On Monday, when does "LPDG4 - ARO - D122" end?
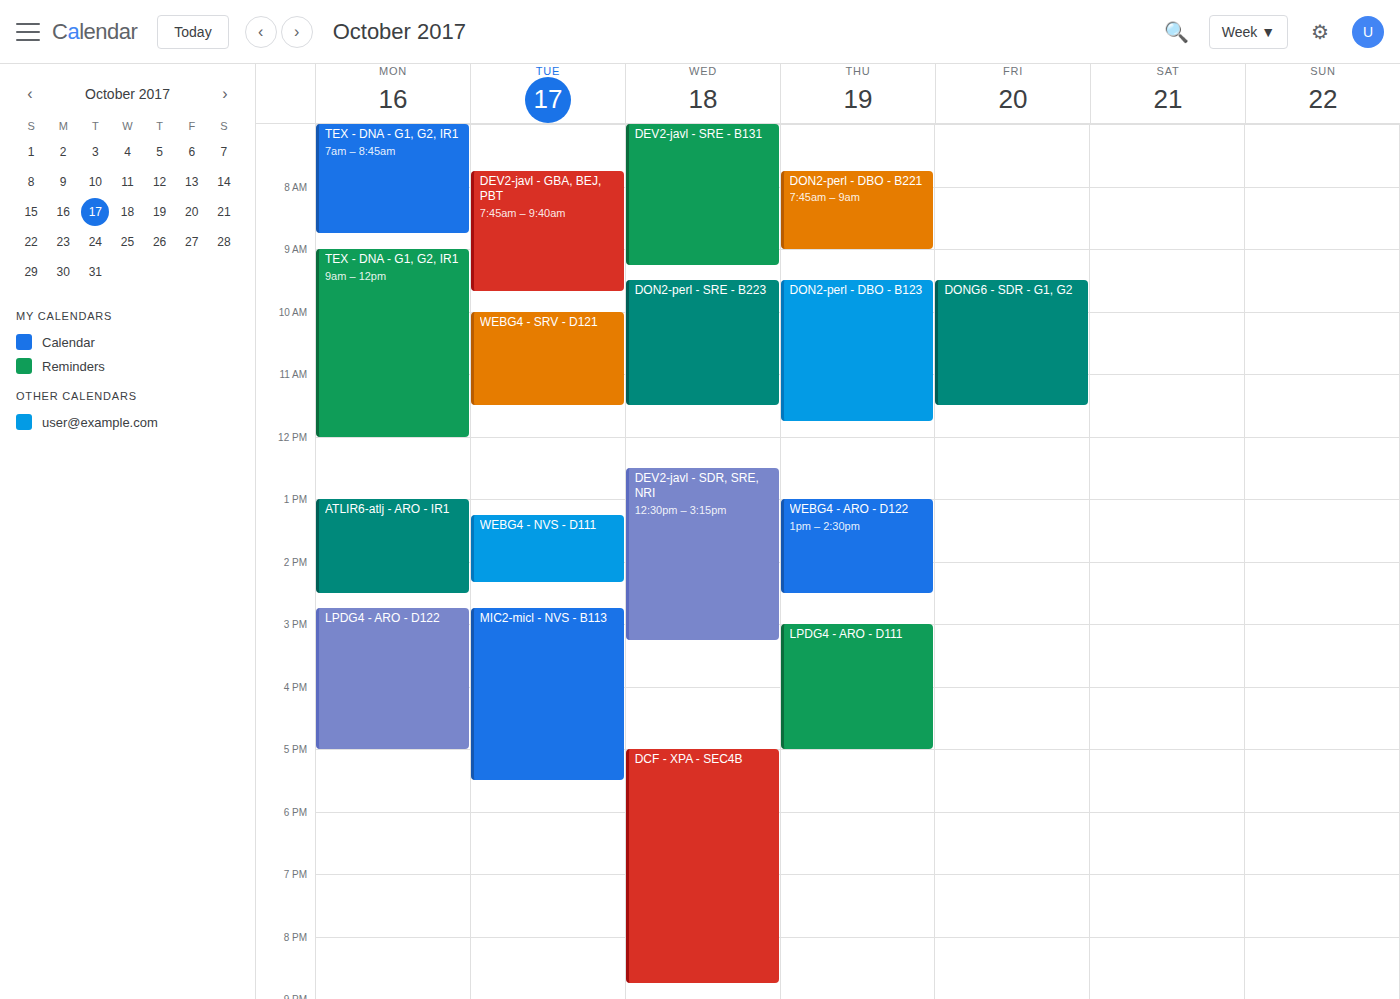
5:00 PM